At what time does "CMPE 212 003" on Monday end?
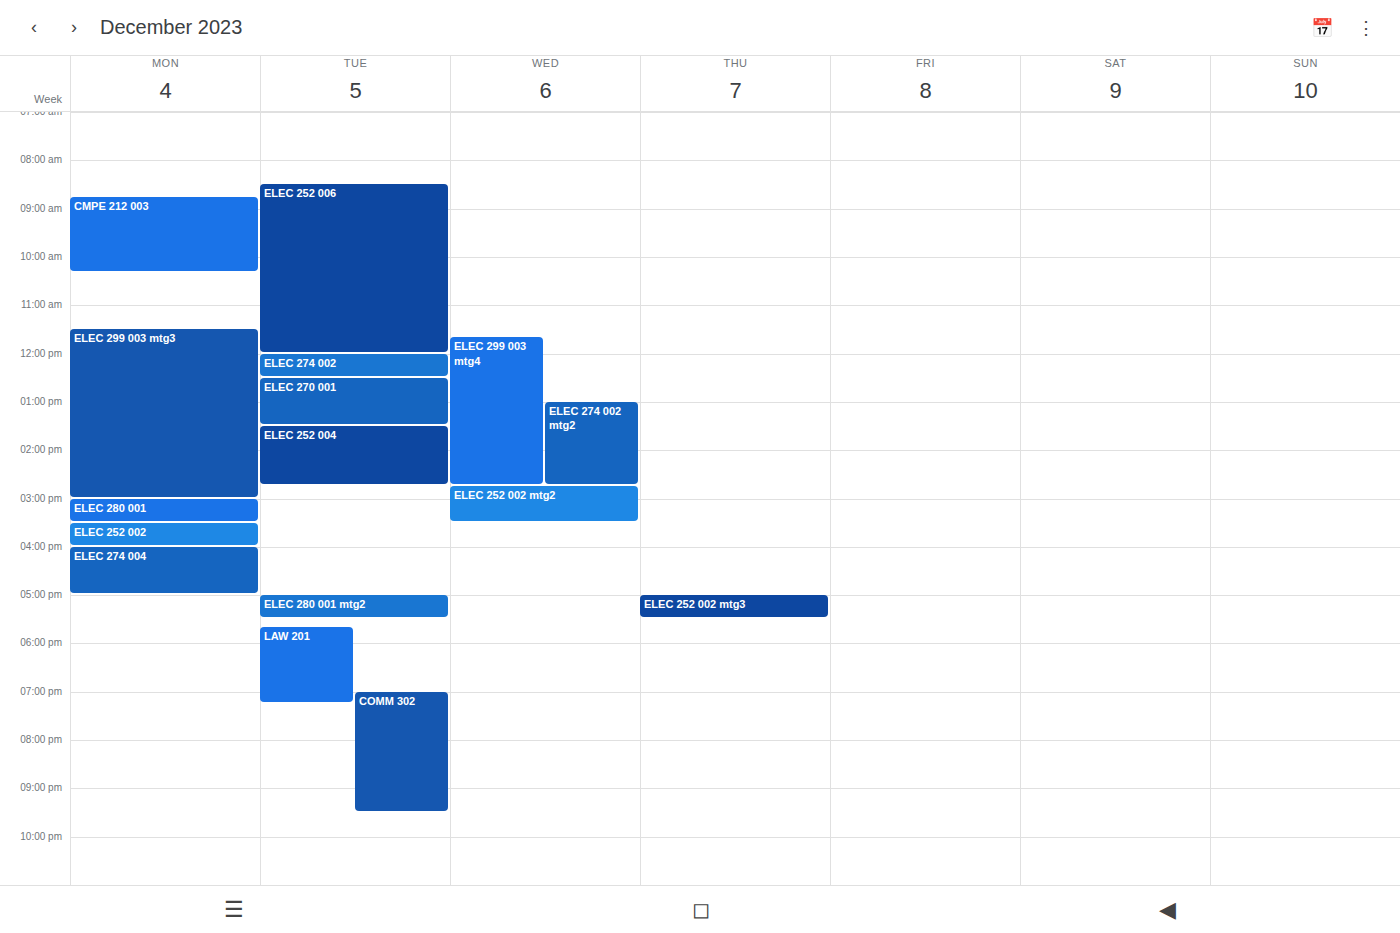
10:20 AM